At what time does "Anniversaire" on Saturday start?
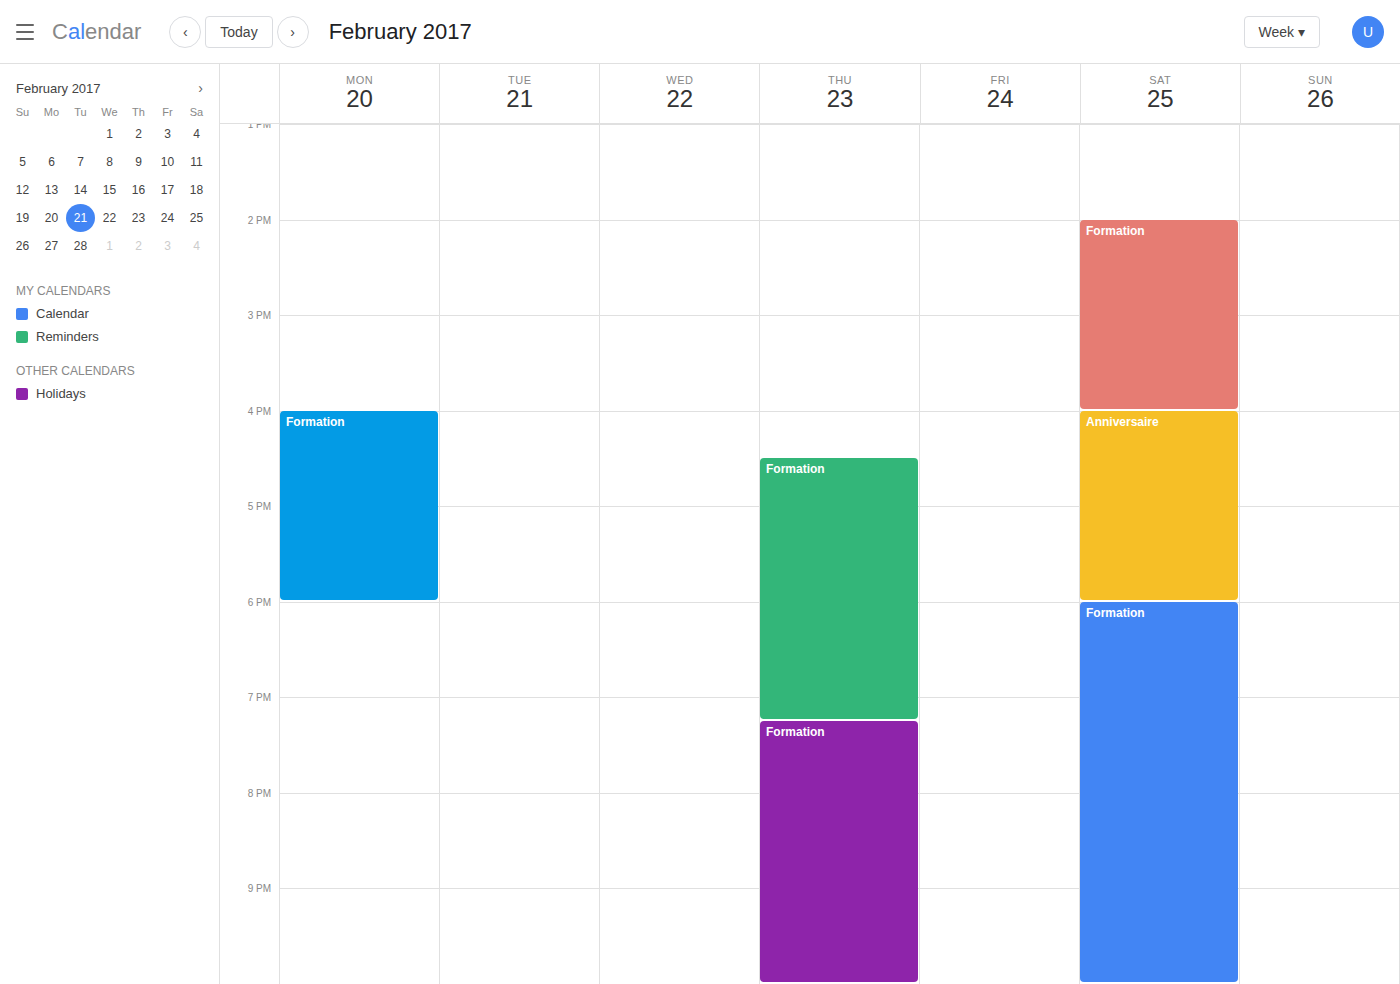
4:00 PM